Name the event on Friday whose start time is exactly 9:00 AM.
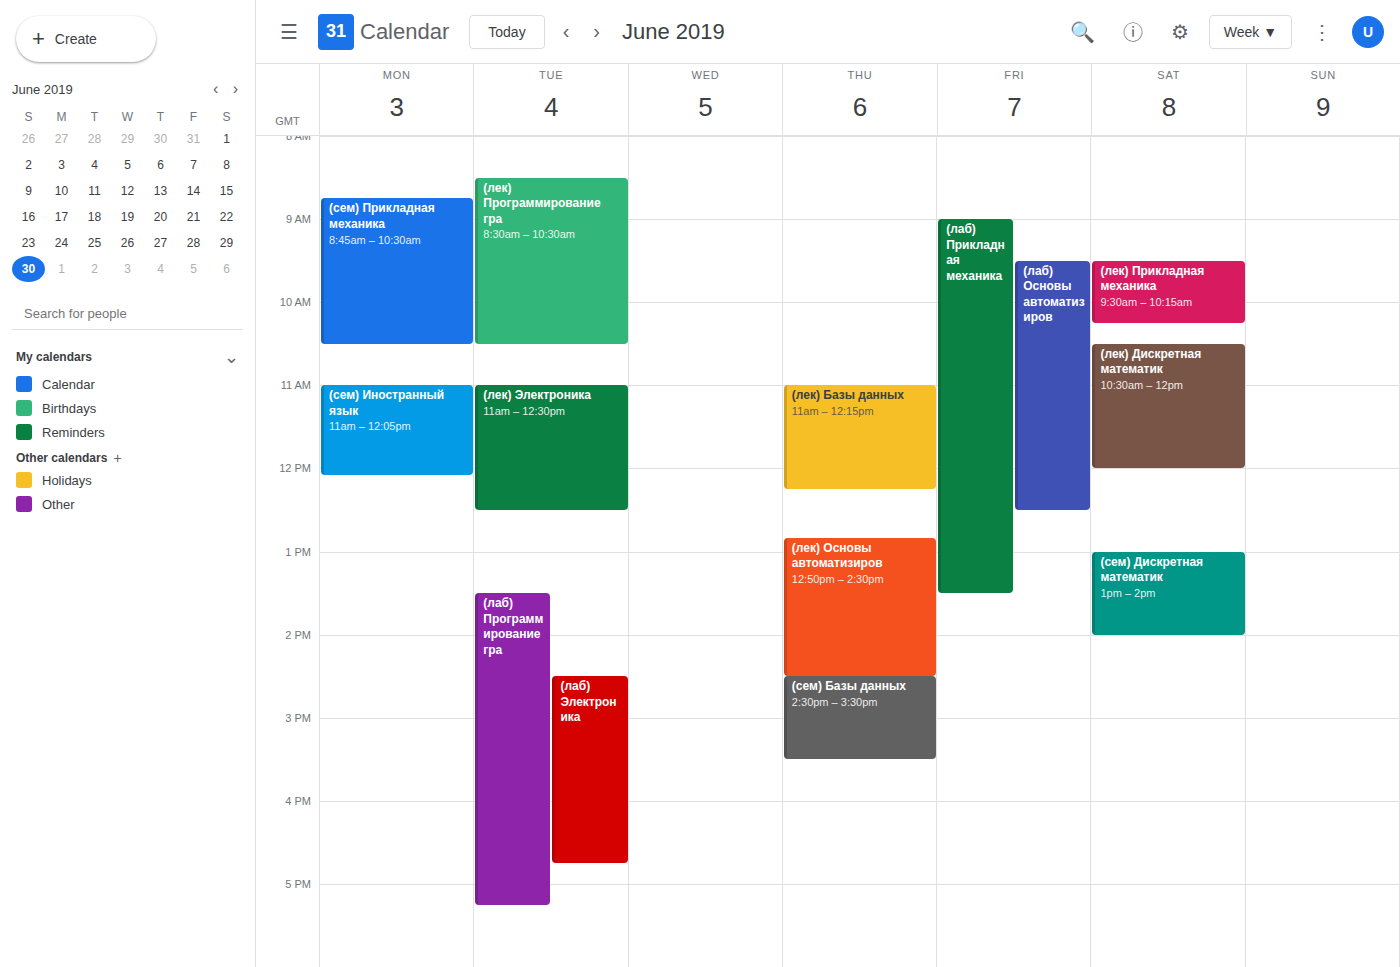
"(лаб) Прикладная механика"